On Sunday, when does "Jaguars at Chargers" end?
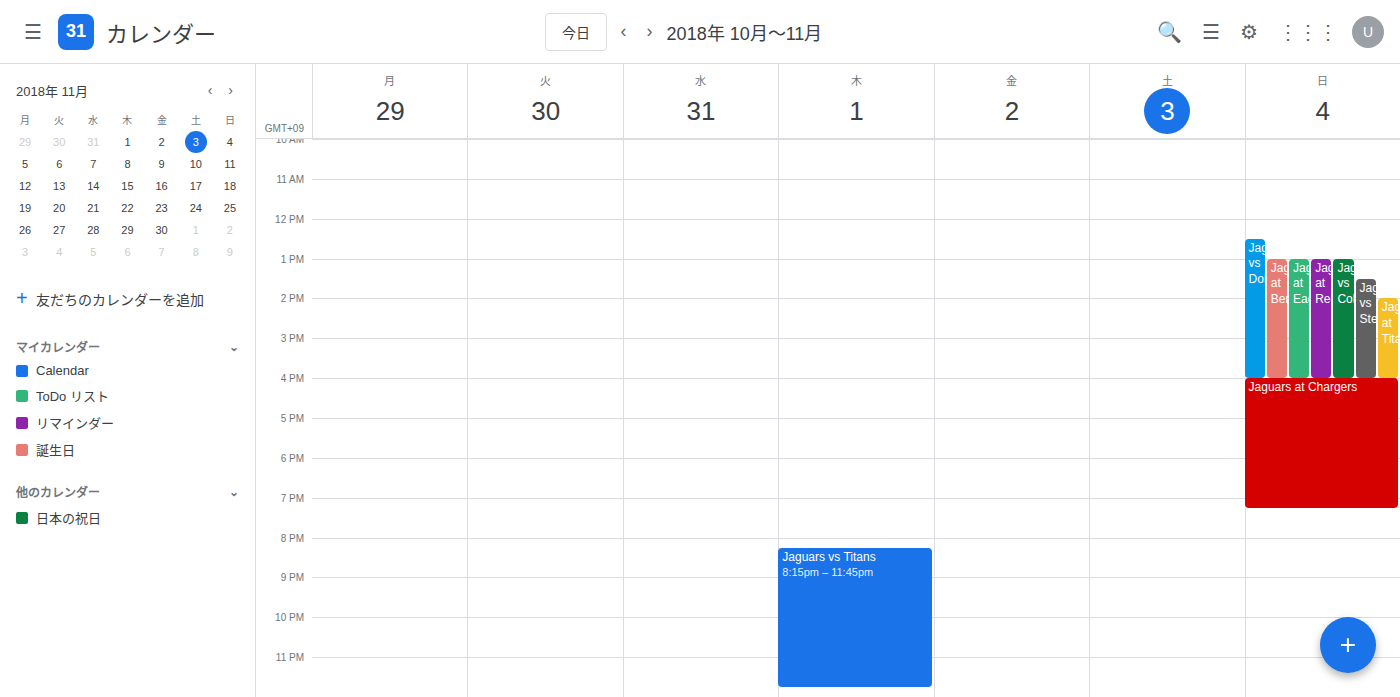
7:15 PM